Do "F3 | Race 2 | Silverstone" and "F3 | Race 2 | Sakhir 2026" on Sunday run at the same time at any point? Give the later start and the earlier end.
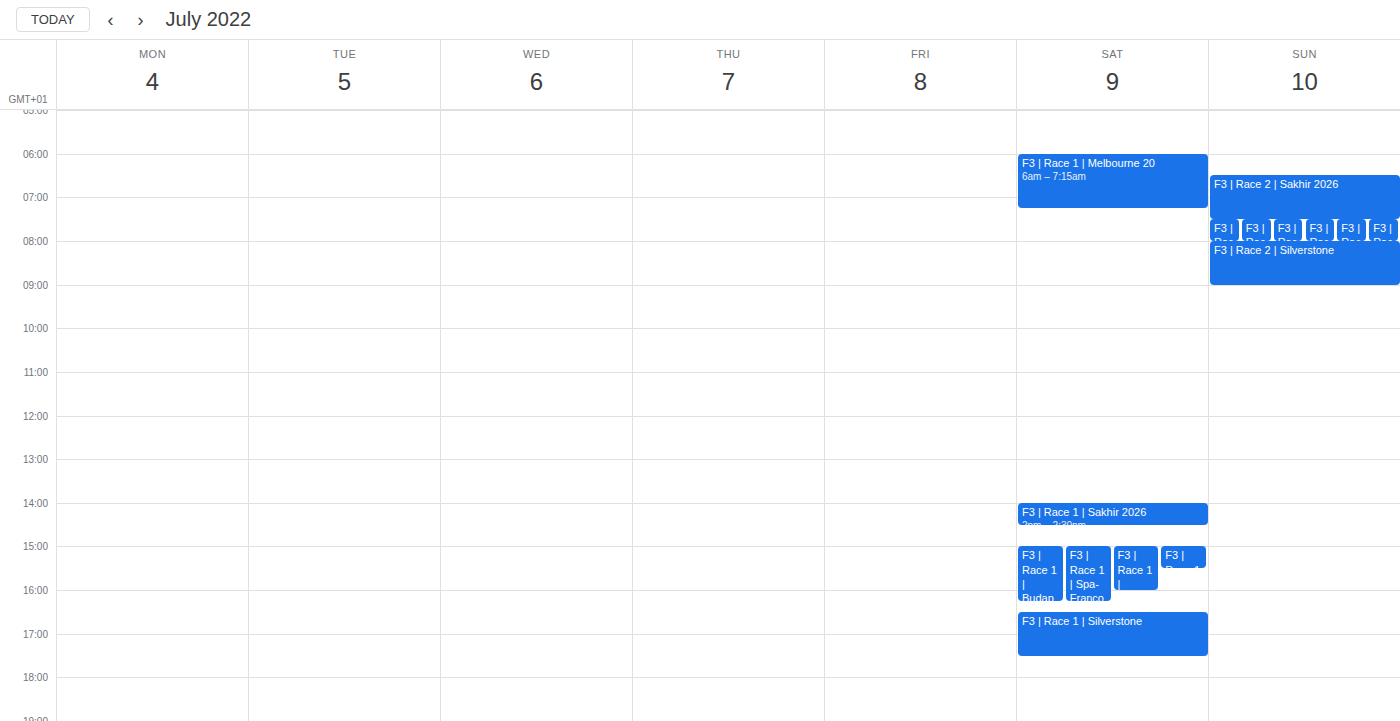
"F3 | Race 2 | Sakhir 2026" ends at 7:30 AM and "F3 | Race 2 | Silverstone" starts at 8:00 AM -- no overlap.